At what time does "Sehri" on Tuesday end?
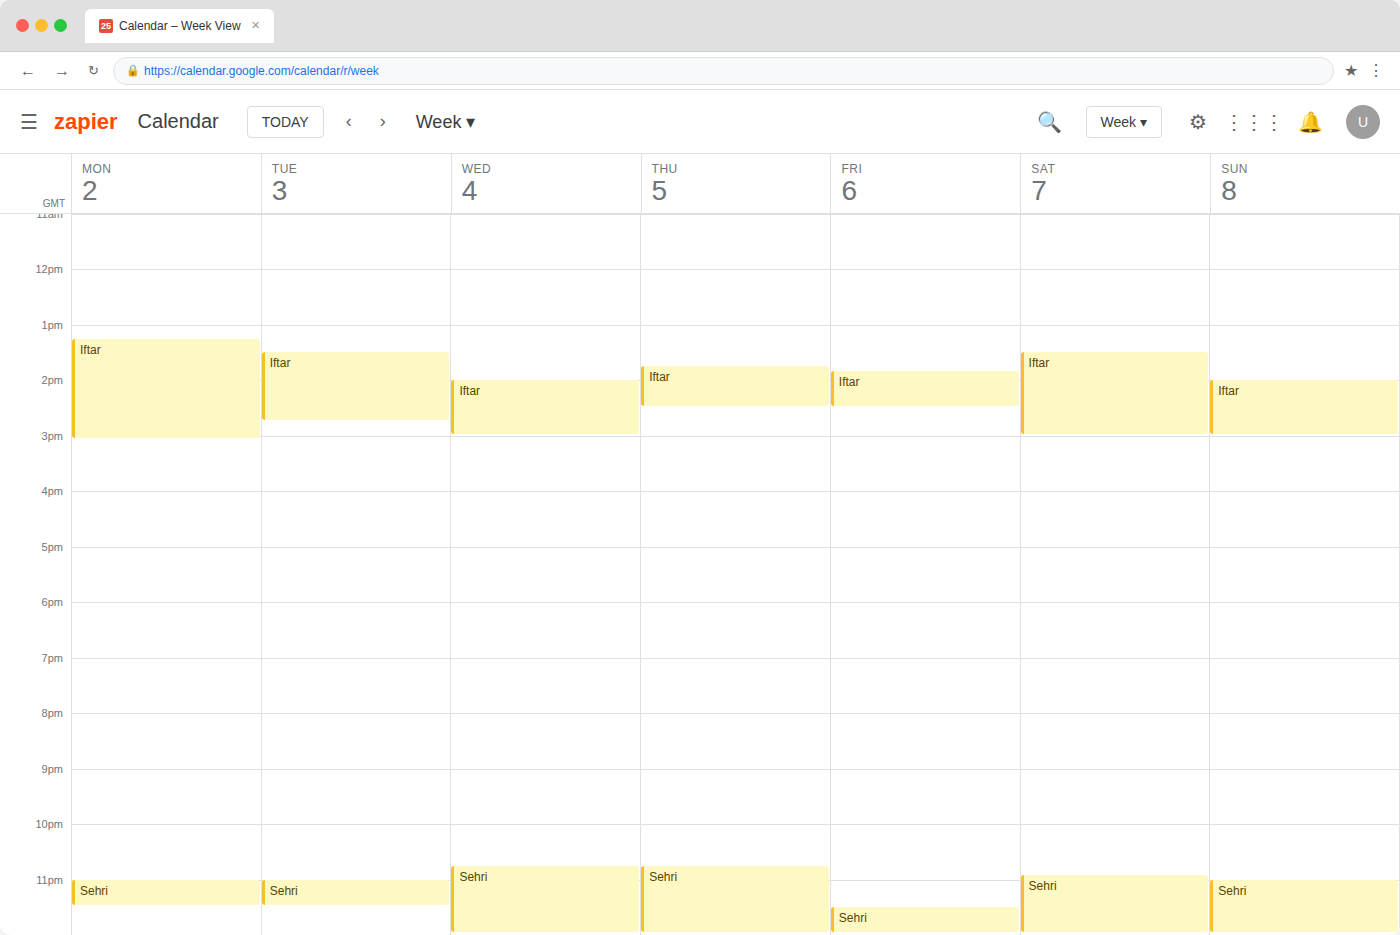
11:30 PM